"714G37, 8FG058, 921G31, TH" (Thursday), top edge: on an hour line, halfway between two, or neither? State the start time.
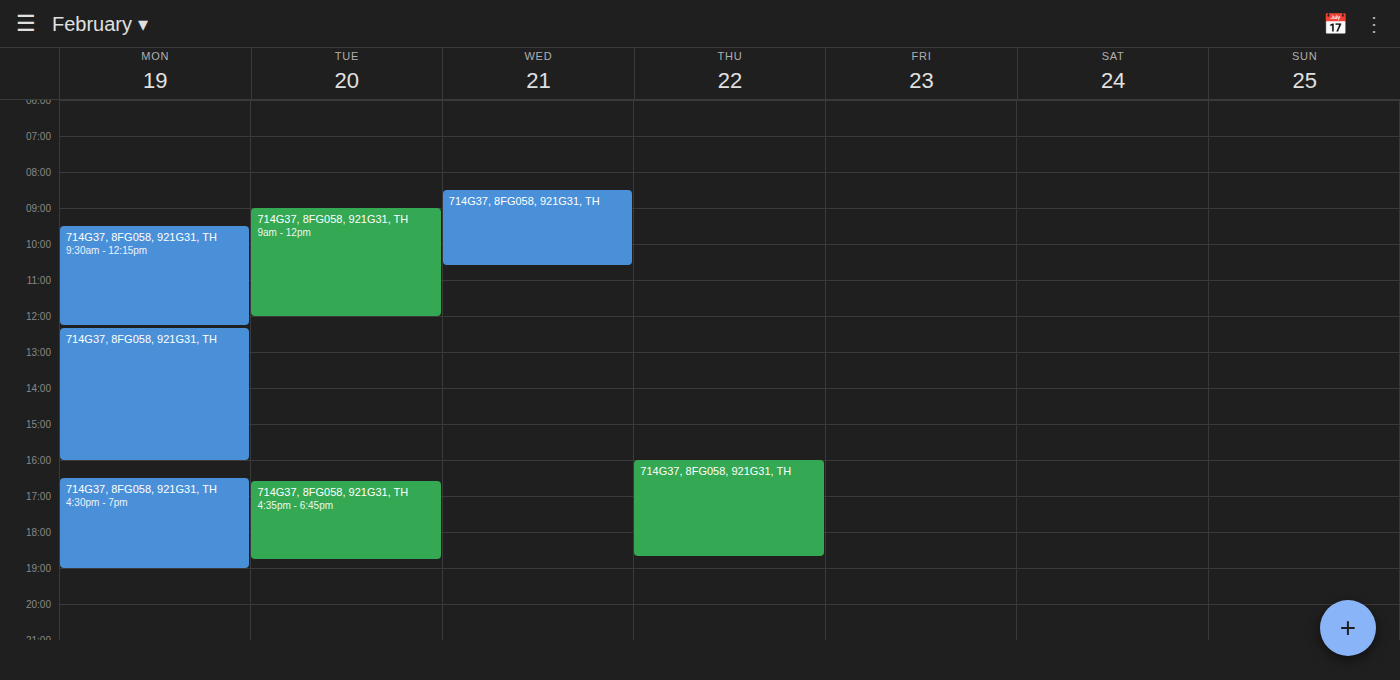
4:00 PM -- exactly on the 4 PM line.